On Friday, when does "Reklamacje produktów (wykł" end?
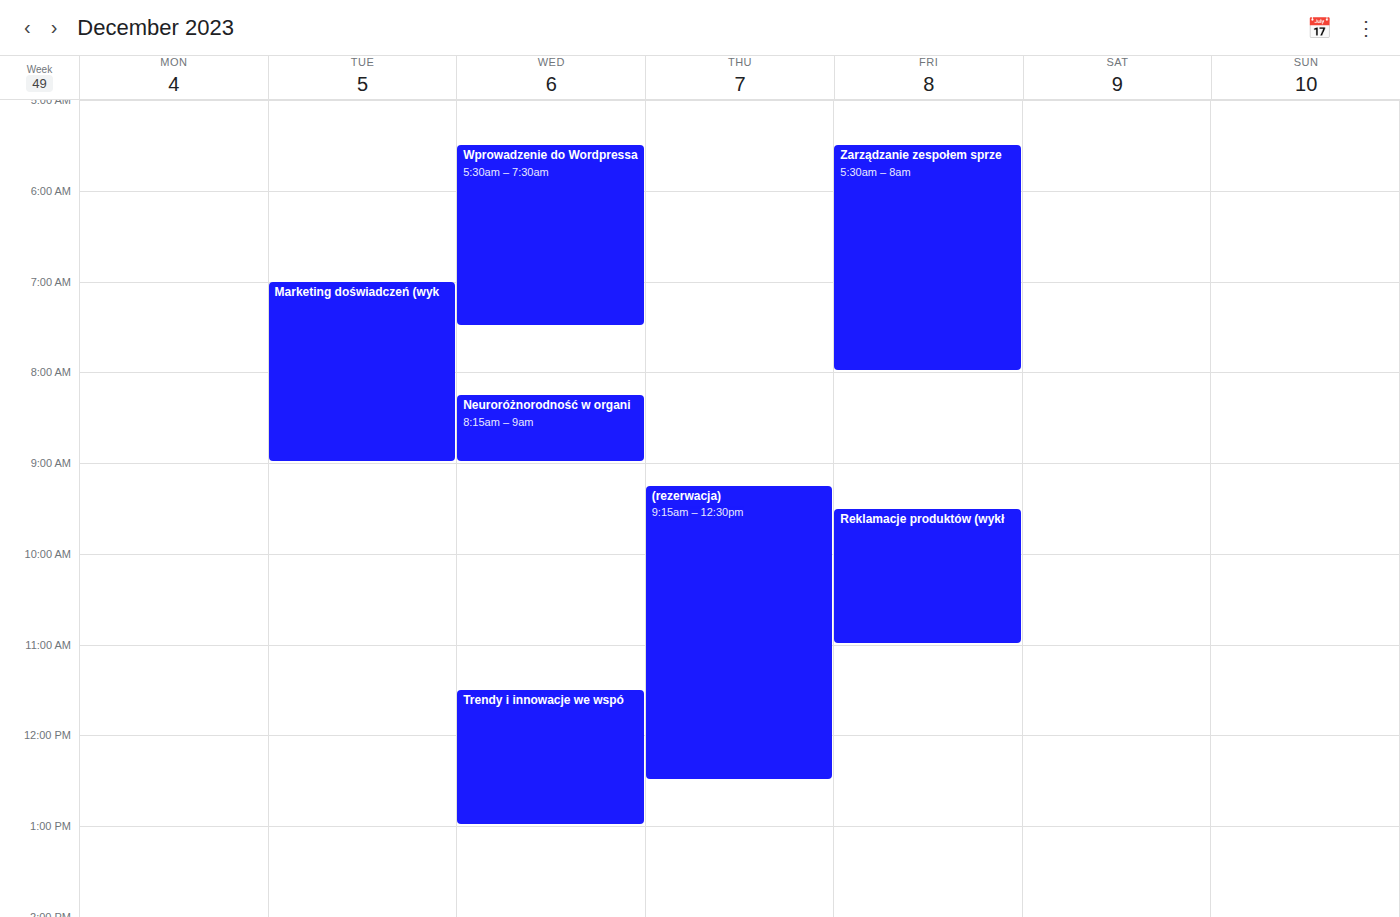
11:00 AM